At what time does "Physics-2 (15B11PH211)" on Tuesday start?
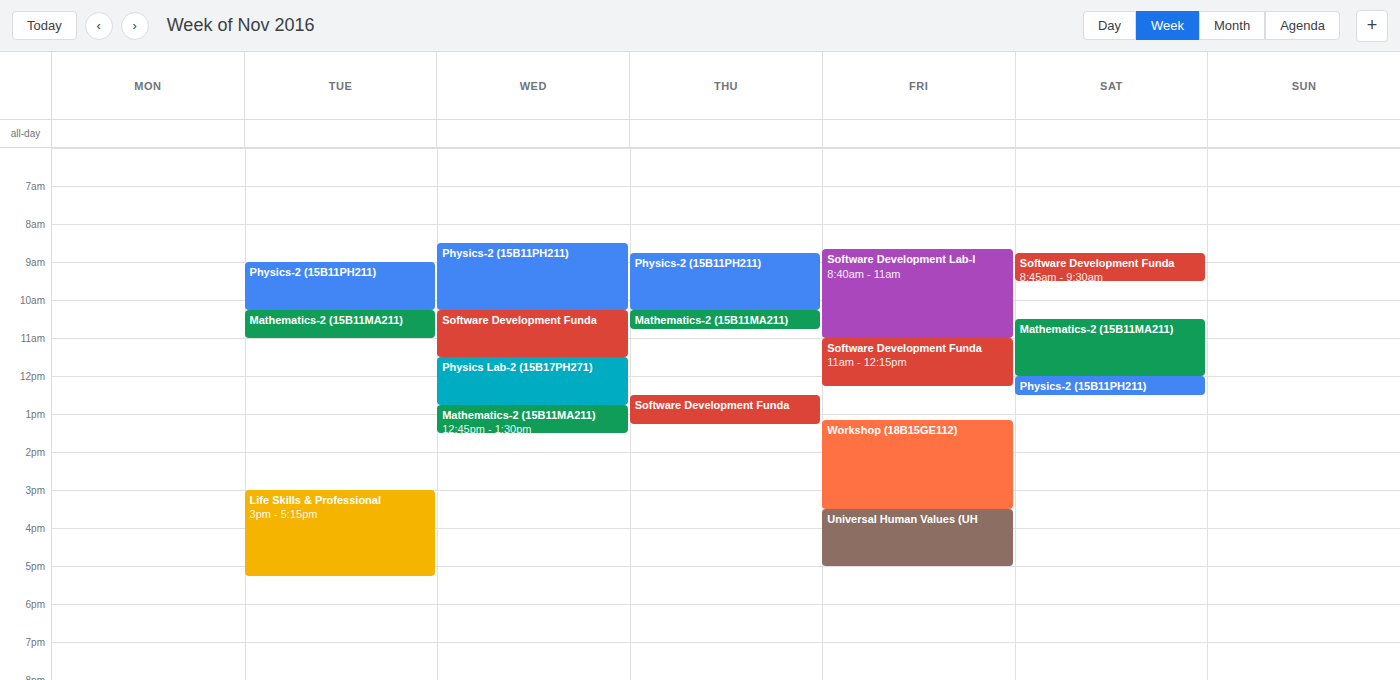
9:00 AM